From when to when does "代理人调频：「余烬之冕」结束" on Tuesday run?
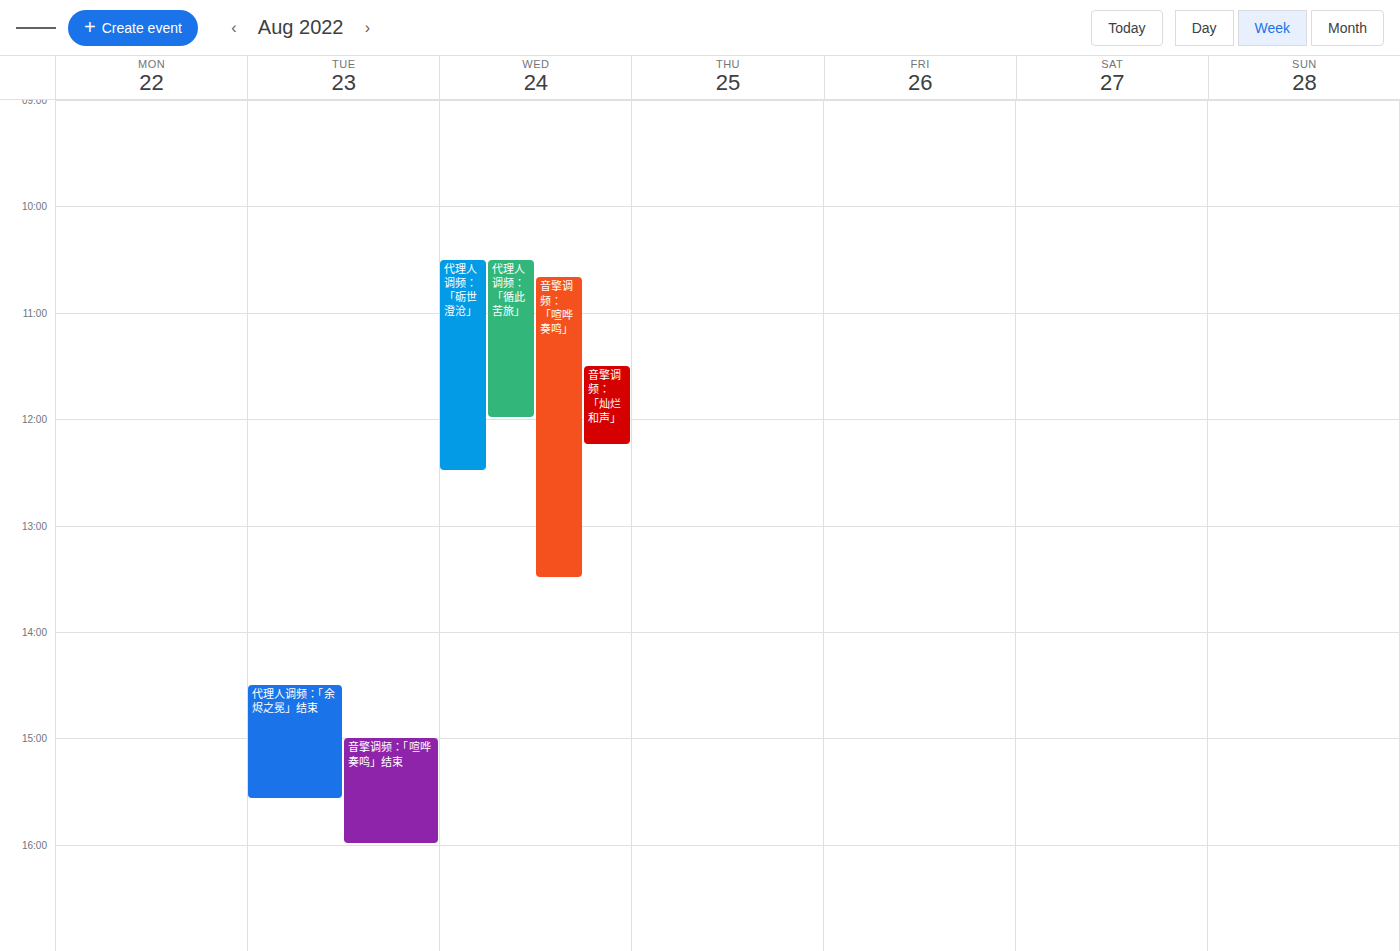
2:30 PM to 3:35 PM